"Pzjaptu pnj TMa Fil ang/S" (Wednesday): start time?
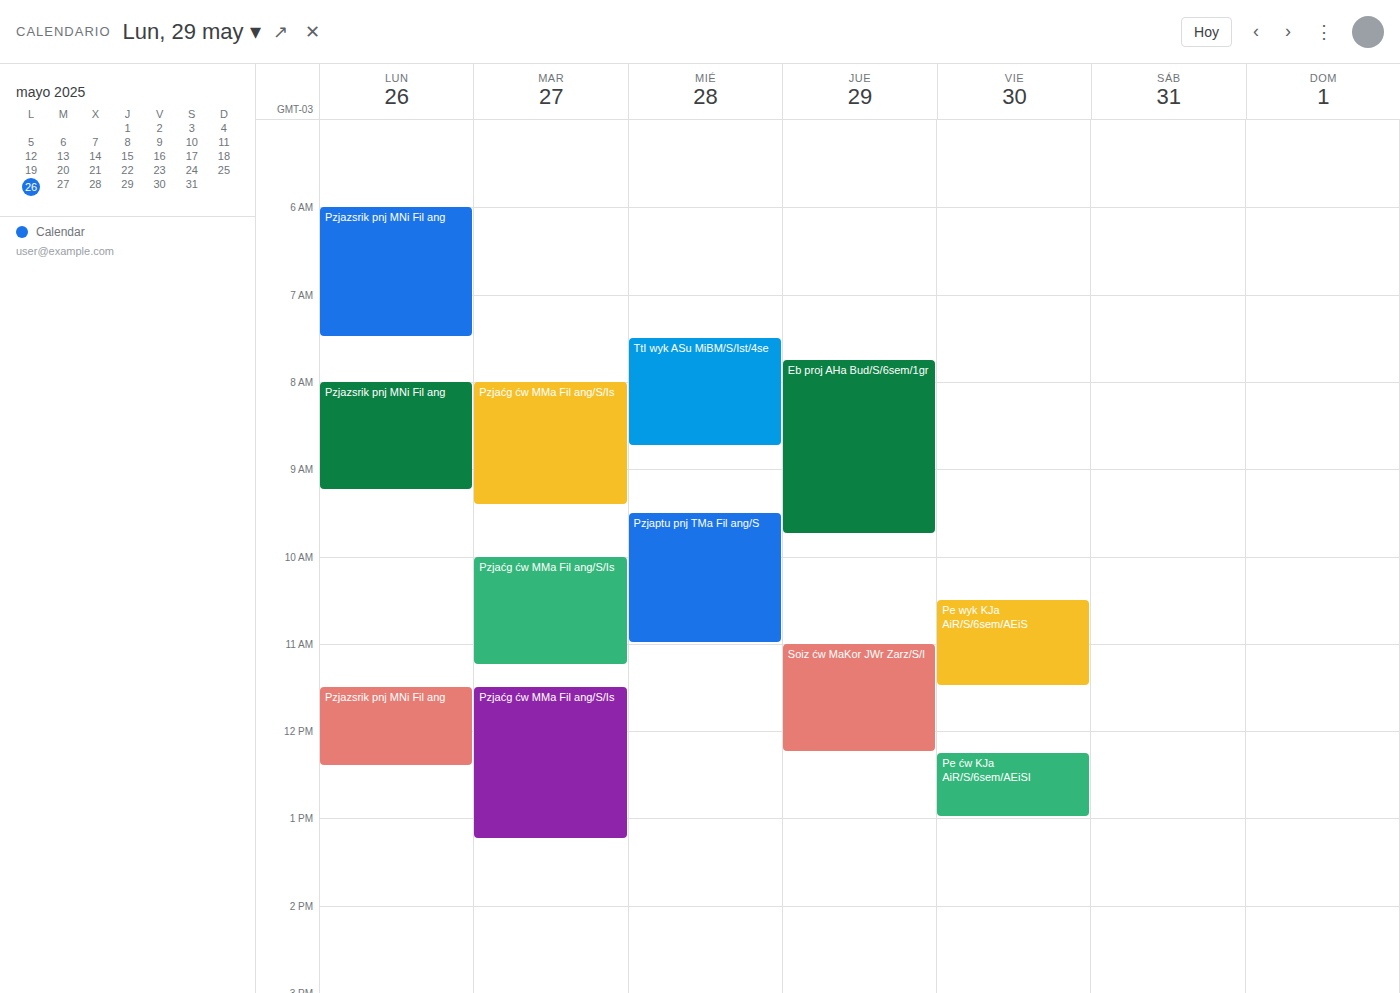
9:30 AM